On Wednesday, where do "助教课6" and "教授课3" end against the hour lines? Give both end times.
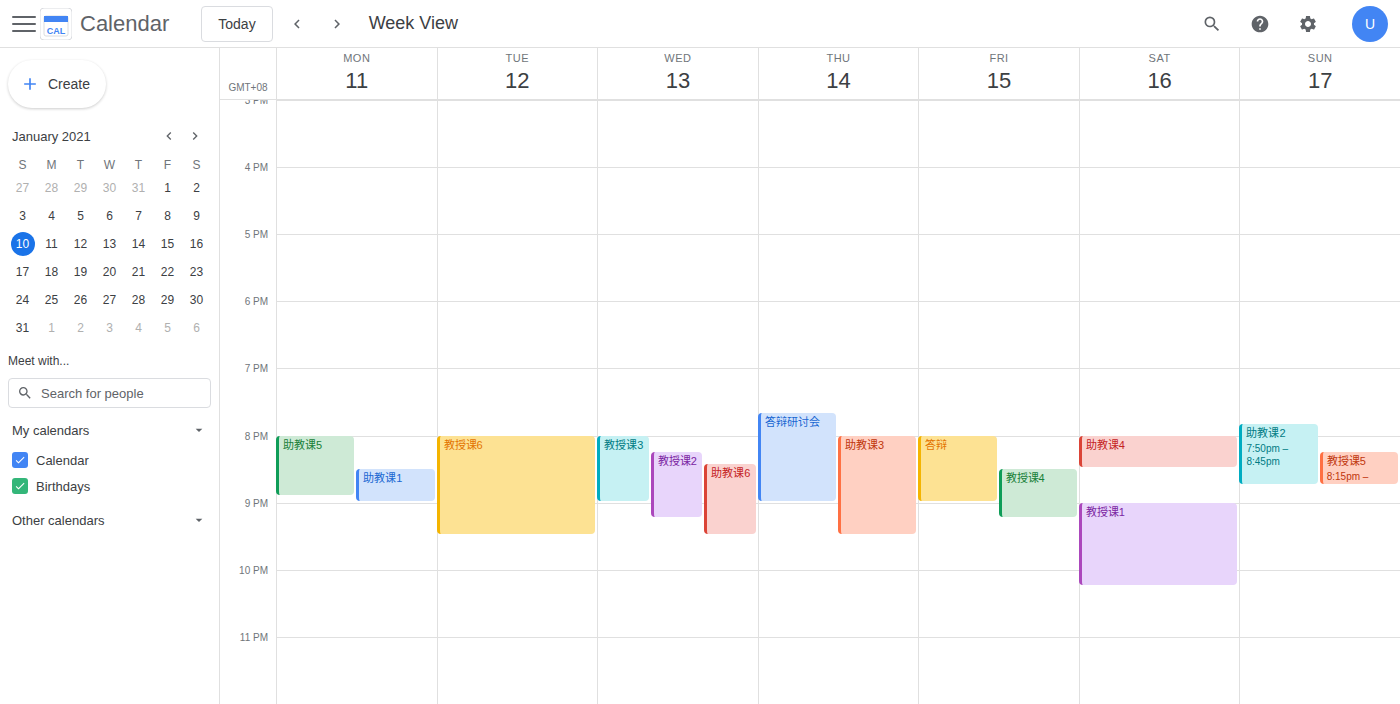
"助教课6": 9:30 PM, halfway between the 9 PM and 10 PM lines. "教授课3": 9:00 PM, exactly on the 9 PM line.